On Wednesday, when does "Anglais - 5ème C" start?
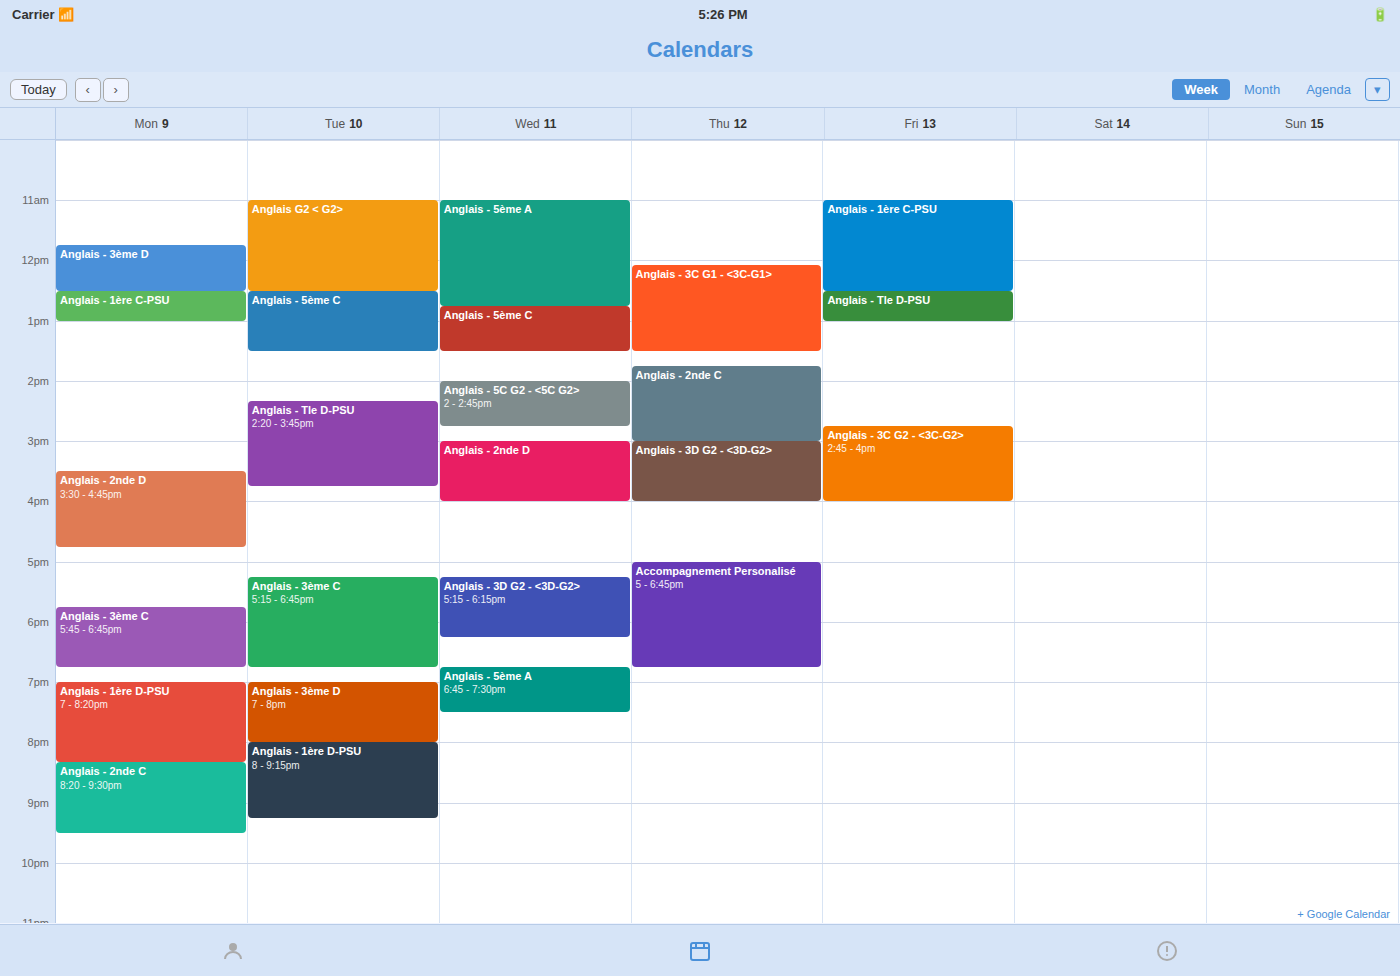
12:45 PM